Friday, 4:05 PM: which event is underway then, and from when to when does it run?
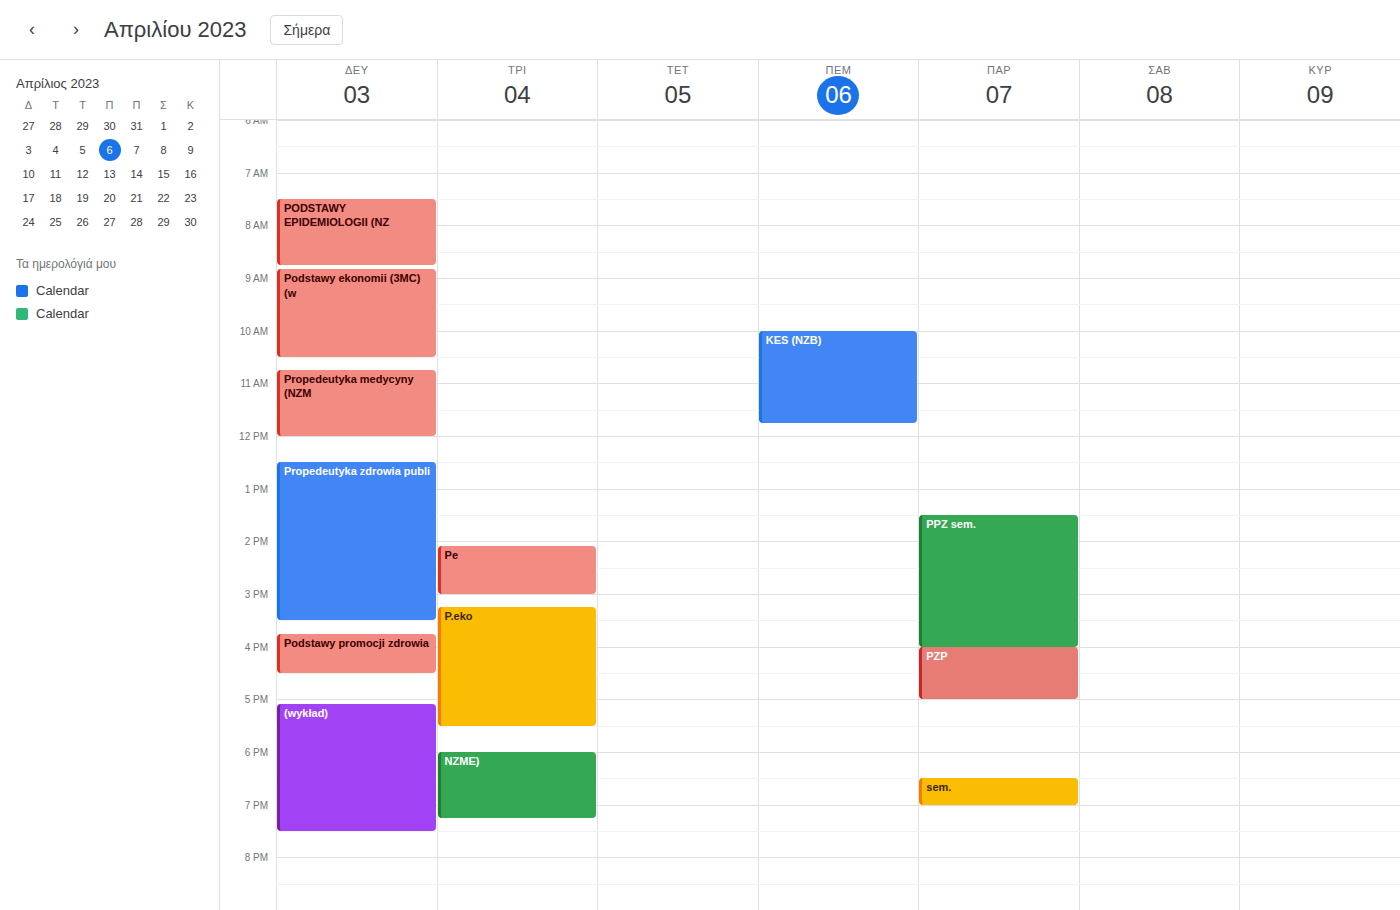
"PZP", 4:00 PM to 5:00 PM